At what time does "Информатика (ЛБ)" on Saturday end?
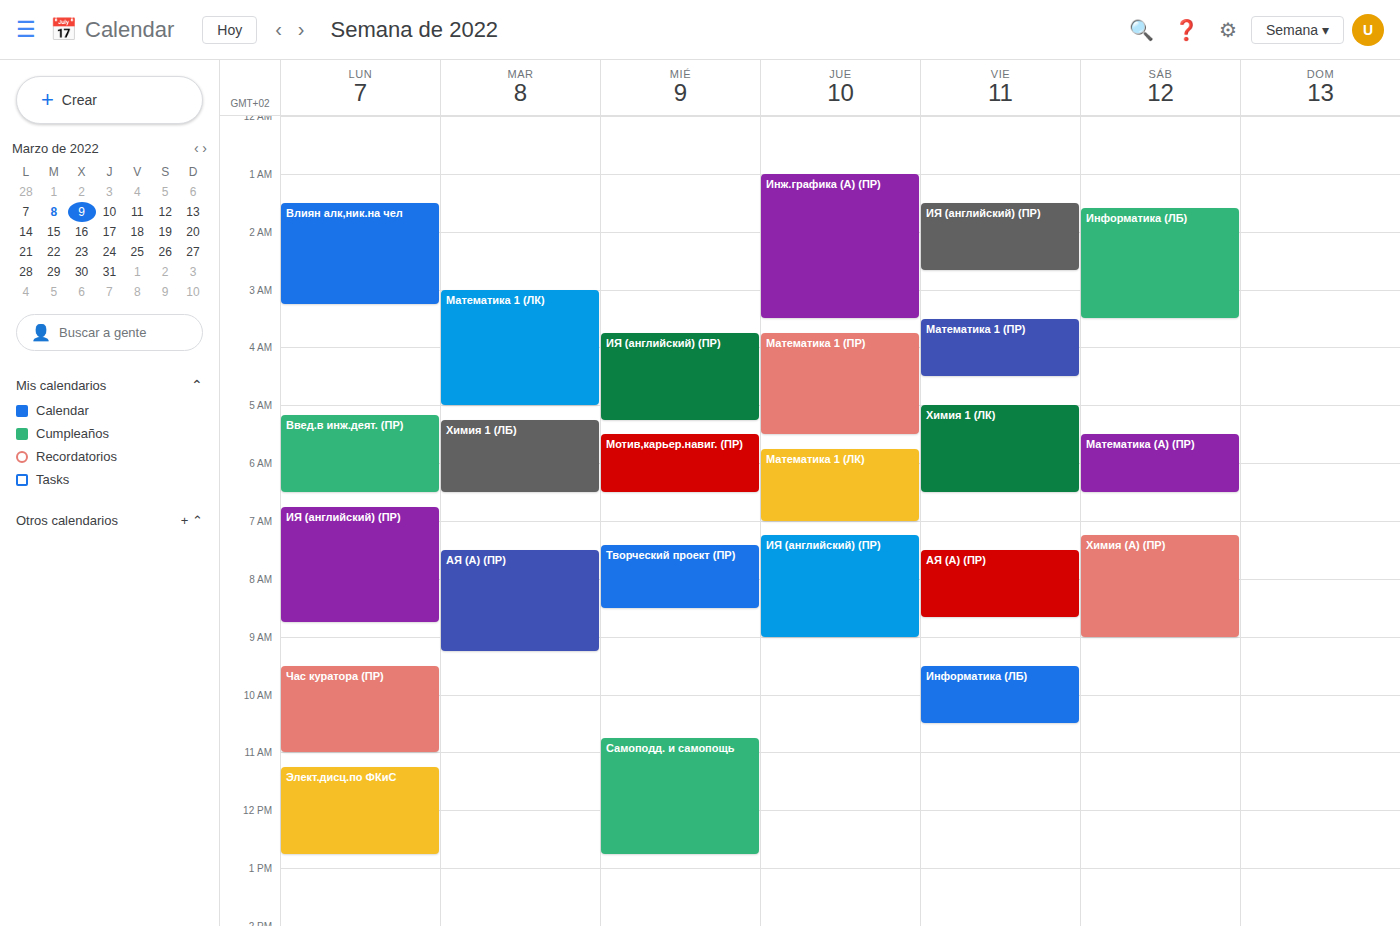
03:30